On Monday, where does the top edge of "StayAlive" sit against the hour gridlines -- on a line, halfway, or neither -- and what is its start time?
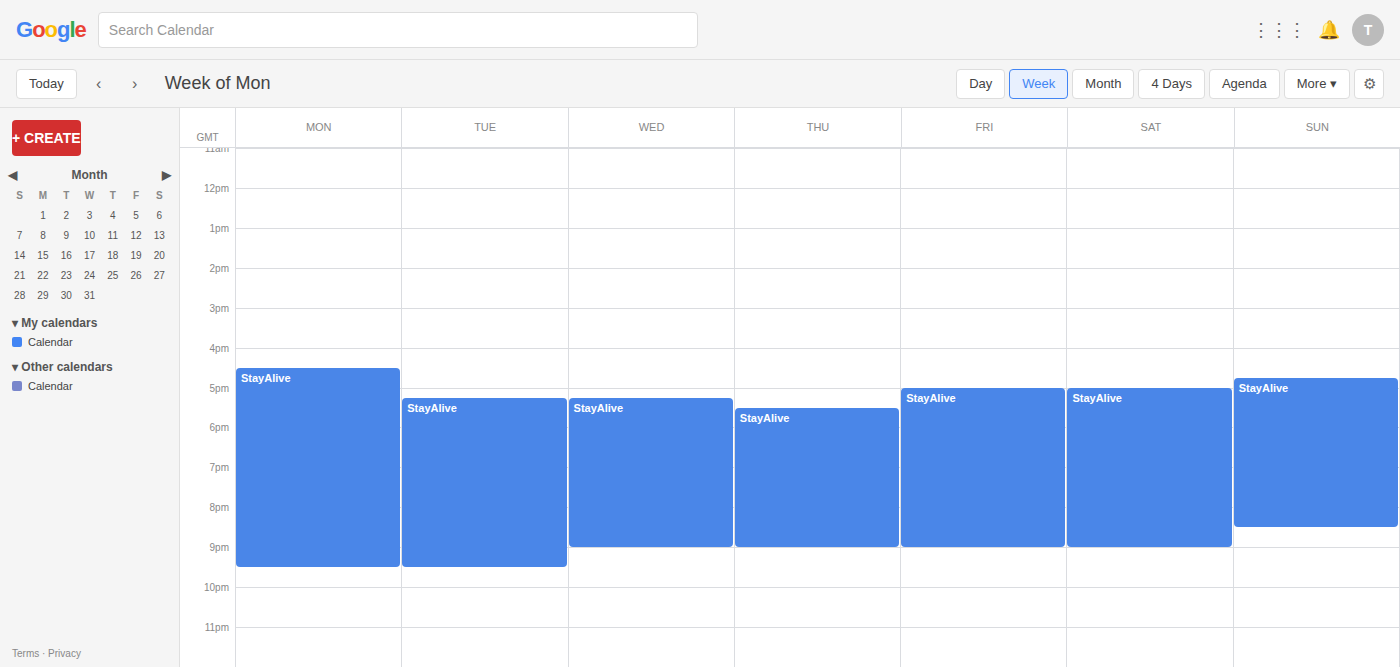
4:30 PM -- halfway between the 4 PM and 5 PM lines.